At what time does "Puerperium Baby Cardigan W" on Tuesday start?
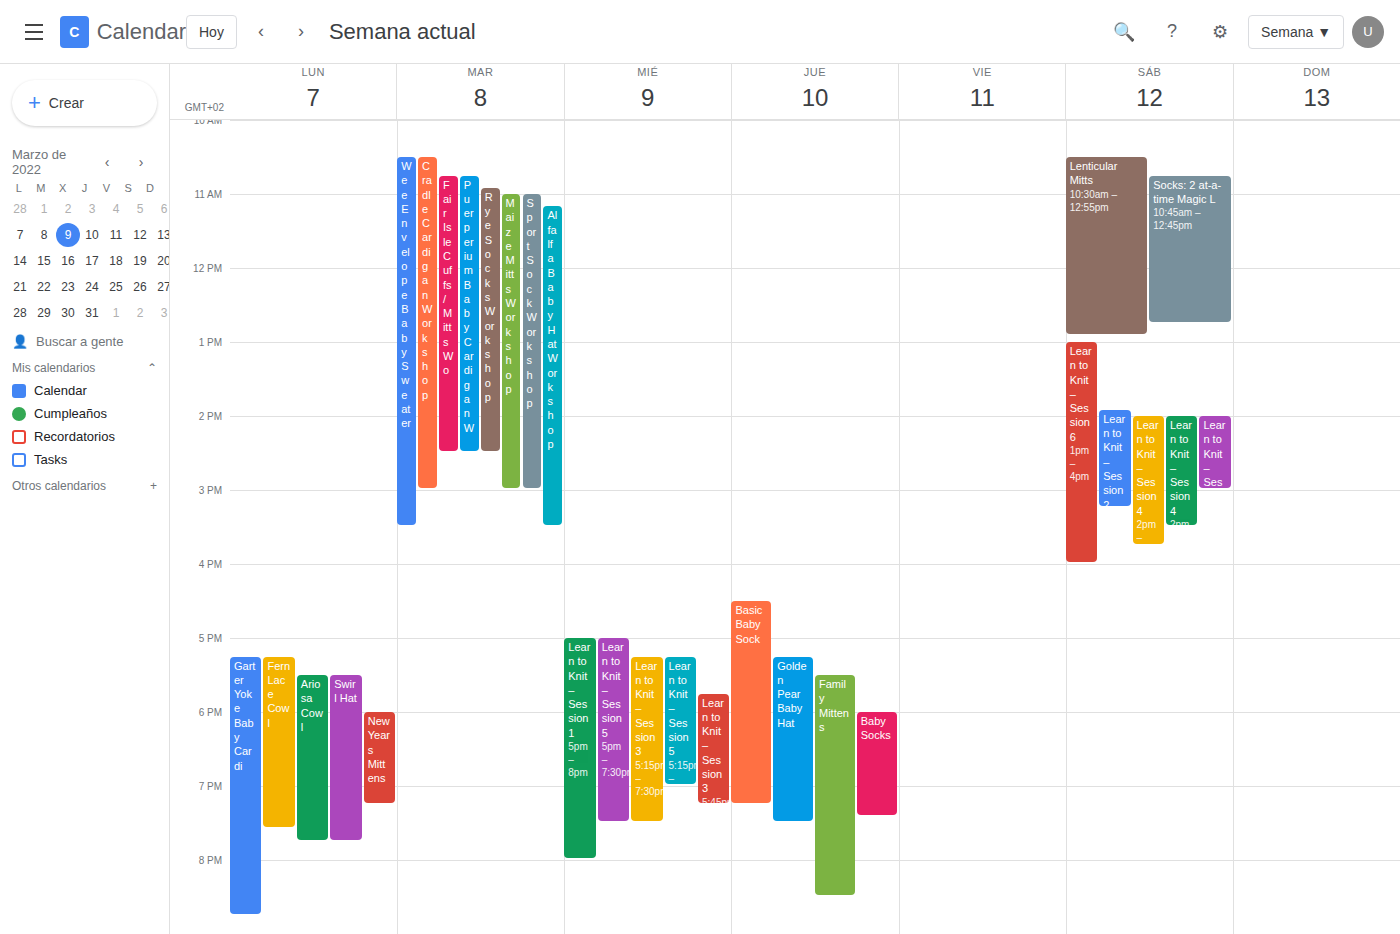
10:45 AM